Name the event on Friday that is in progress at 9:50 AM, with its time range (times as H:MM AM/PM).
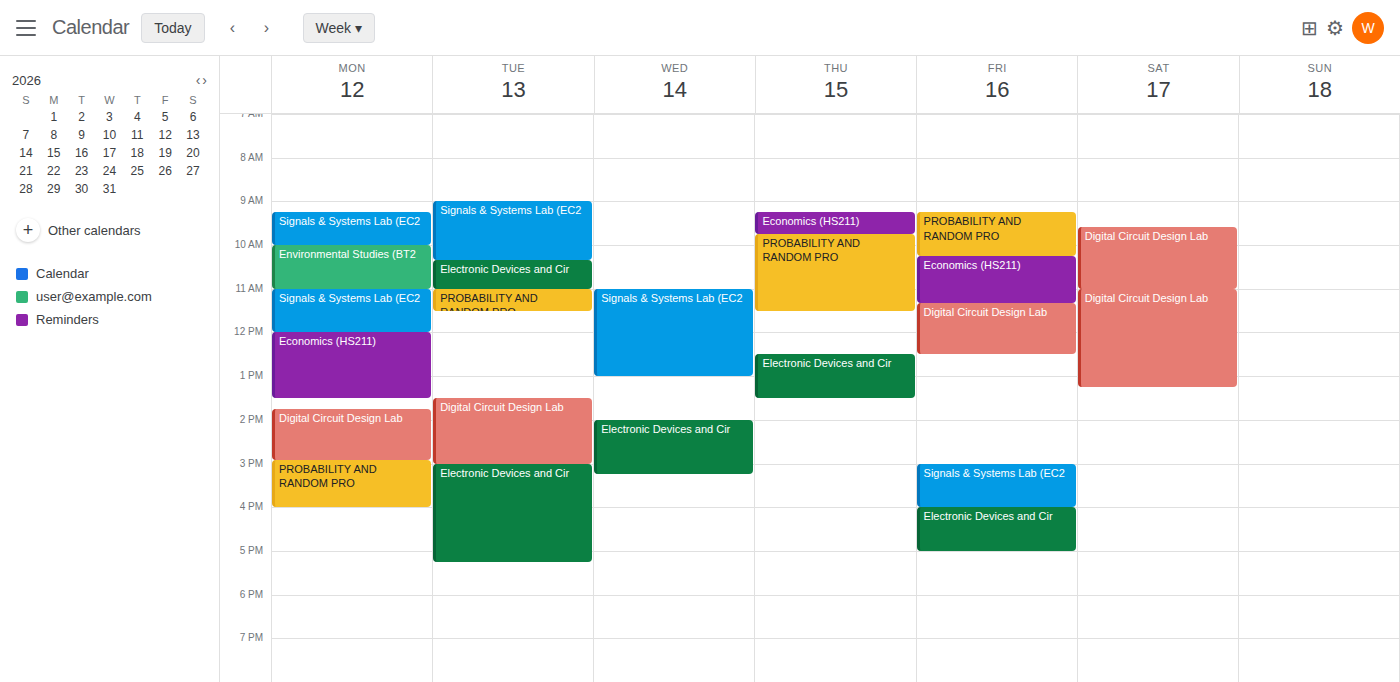
"PROBABILITY AND RANDOM PRO", 9:15 AM to 10:15 AM